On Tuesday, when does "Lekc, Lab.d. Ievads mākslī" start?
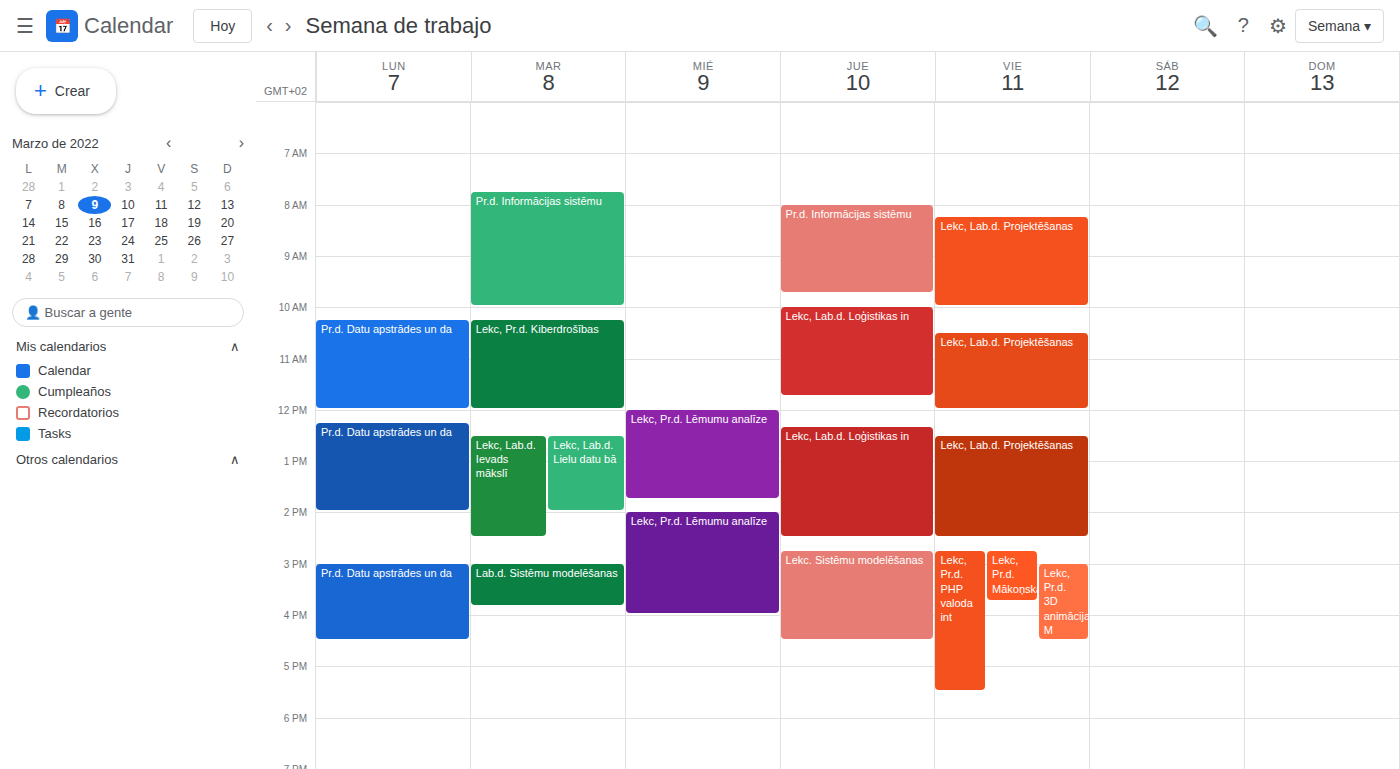
12:30 PM